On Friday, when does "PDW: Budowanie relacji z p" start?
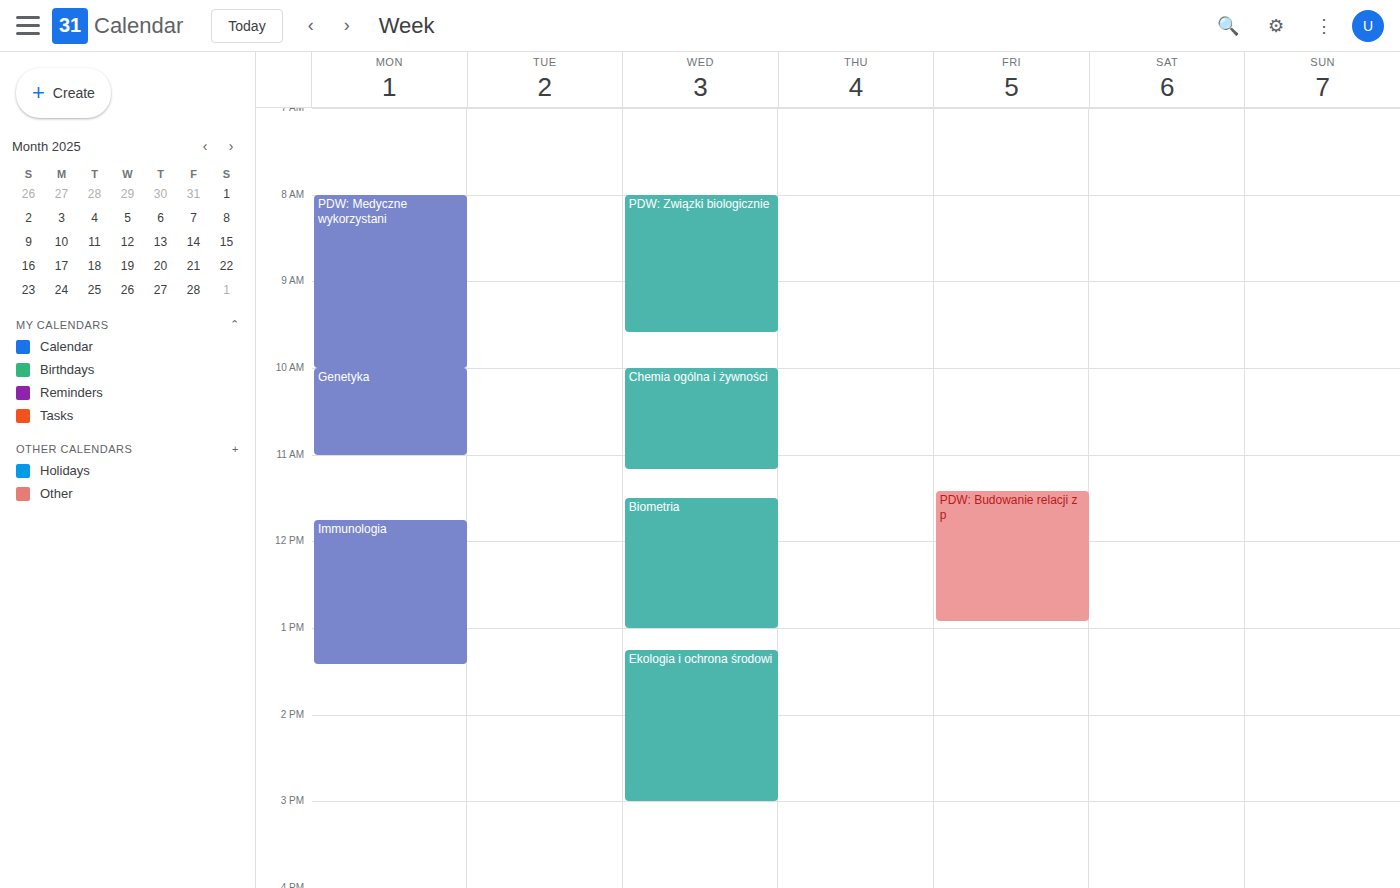
11:25 AM